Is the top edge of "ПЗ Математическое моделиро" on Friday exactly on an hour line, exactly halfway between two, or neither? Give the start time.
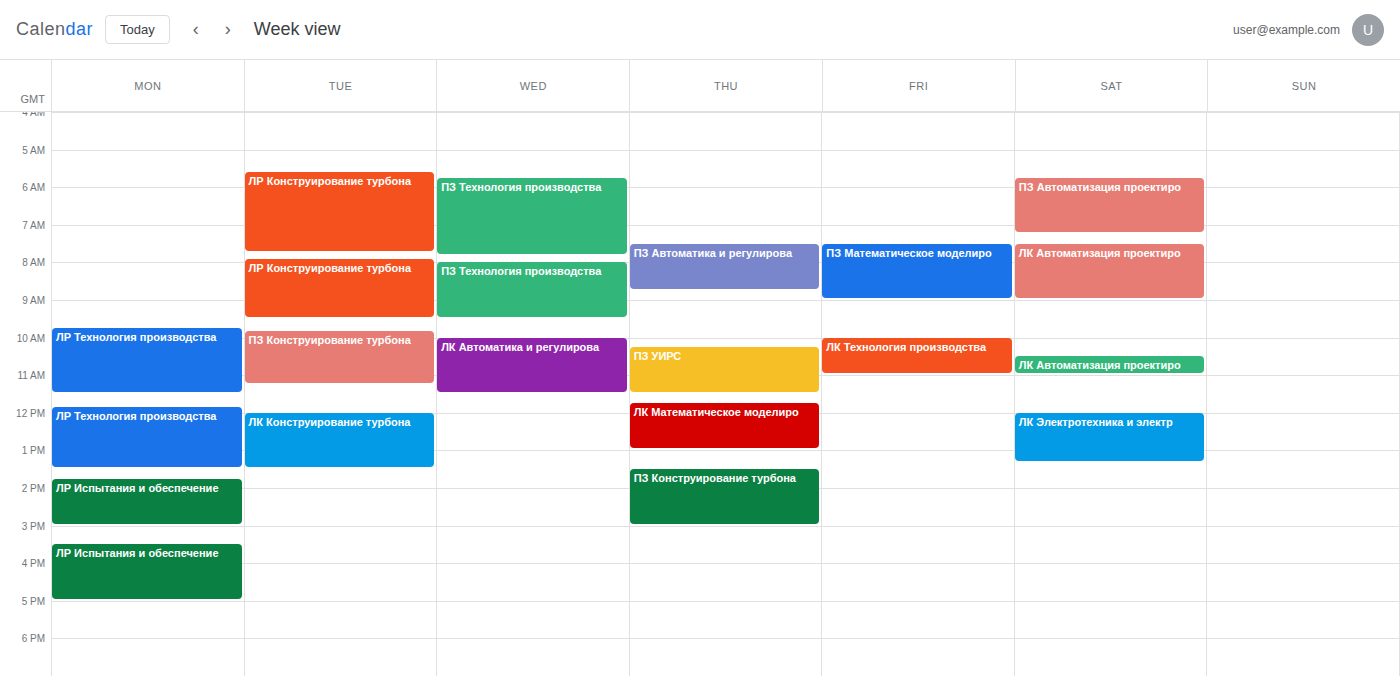
7:30 AM -- halfway between the 7 AM and 8 AM lines.